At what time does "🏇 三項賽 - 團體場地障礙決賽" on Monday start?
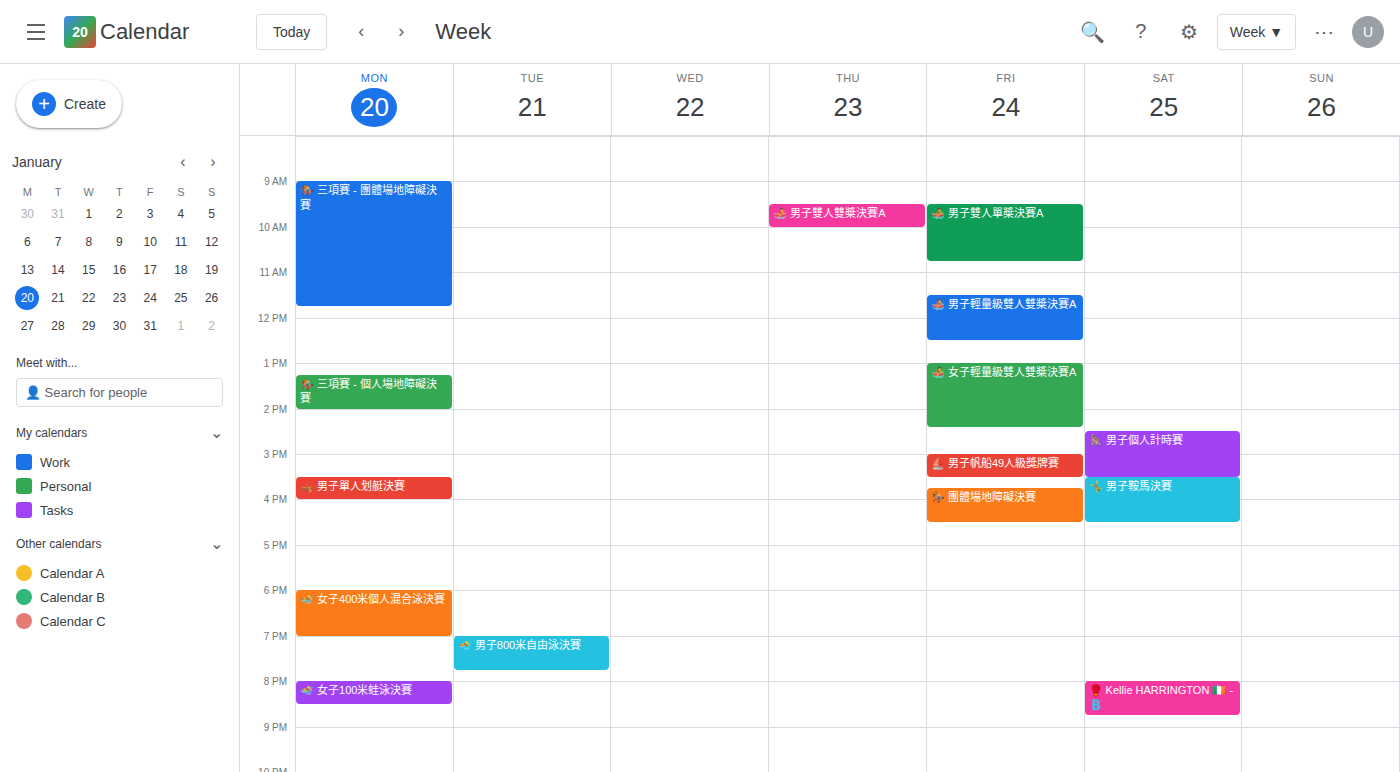
09:00